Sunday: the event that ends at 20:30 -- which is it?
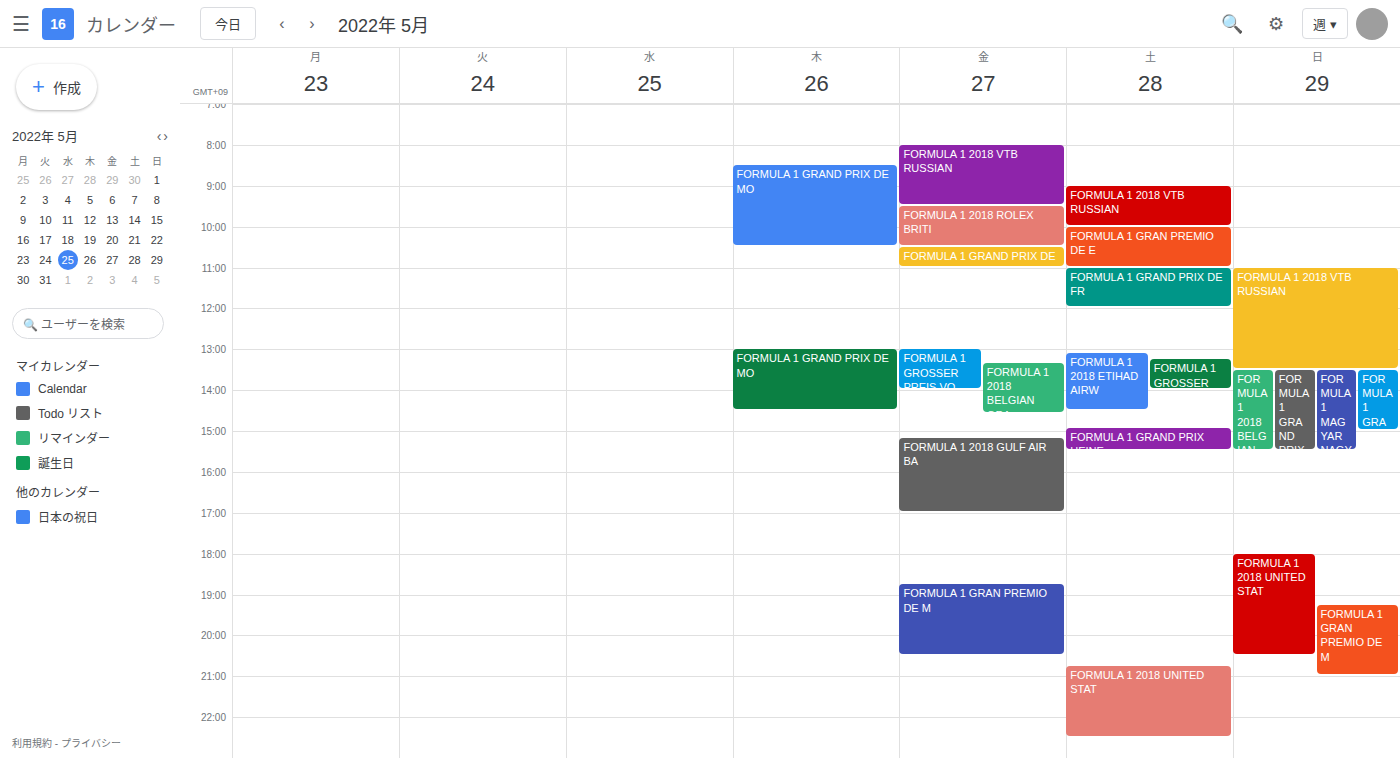
"FORMULA 1 2018 UNITED STAT"